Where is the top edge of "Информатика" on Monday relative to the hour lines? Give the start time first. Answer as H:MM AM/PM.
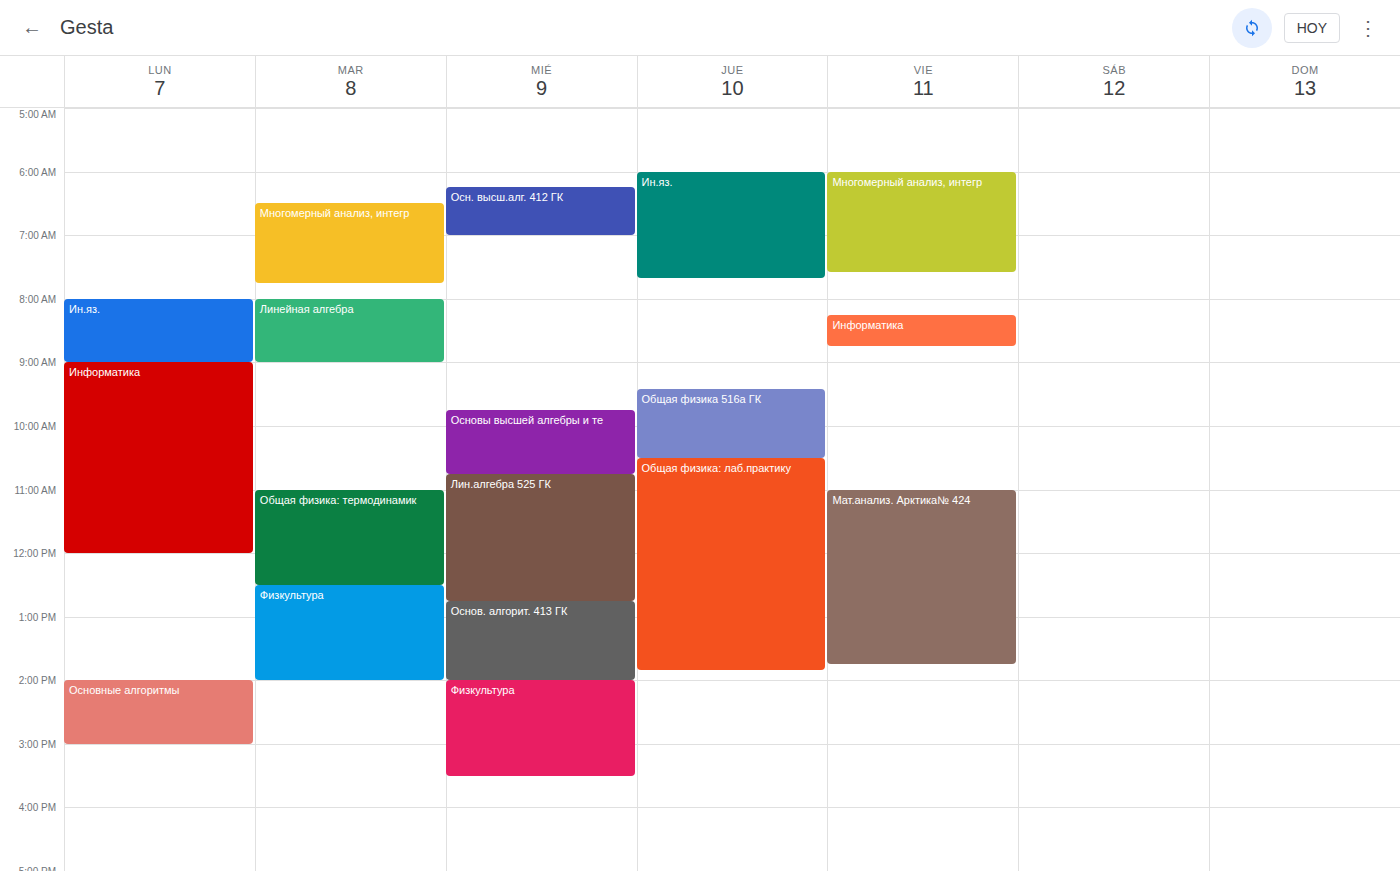
9:00 AM -- exactly on the 9 AM line.